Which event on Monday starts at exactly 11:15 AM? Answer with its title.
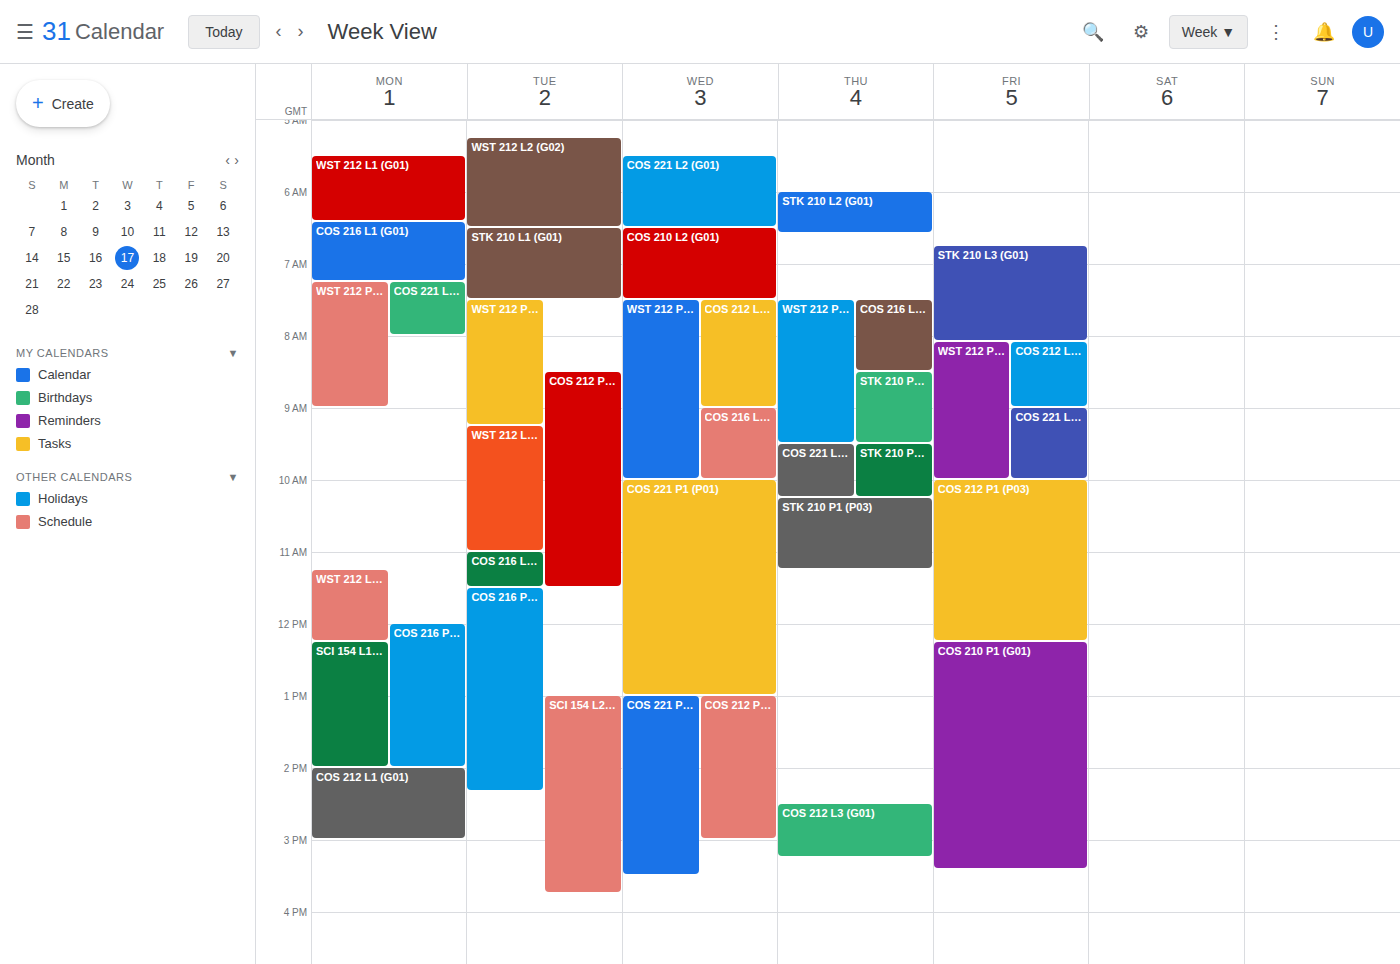
"WST 212 L1 (G02)"